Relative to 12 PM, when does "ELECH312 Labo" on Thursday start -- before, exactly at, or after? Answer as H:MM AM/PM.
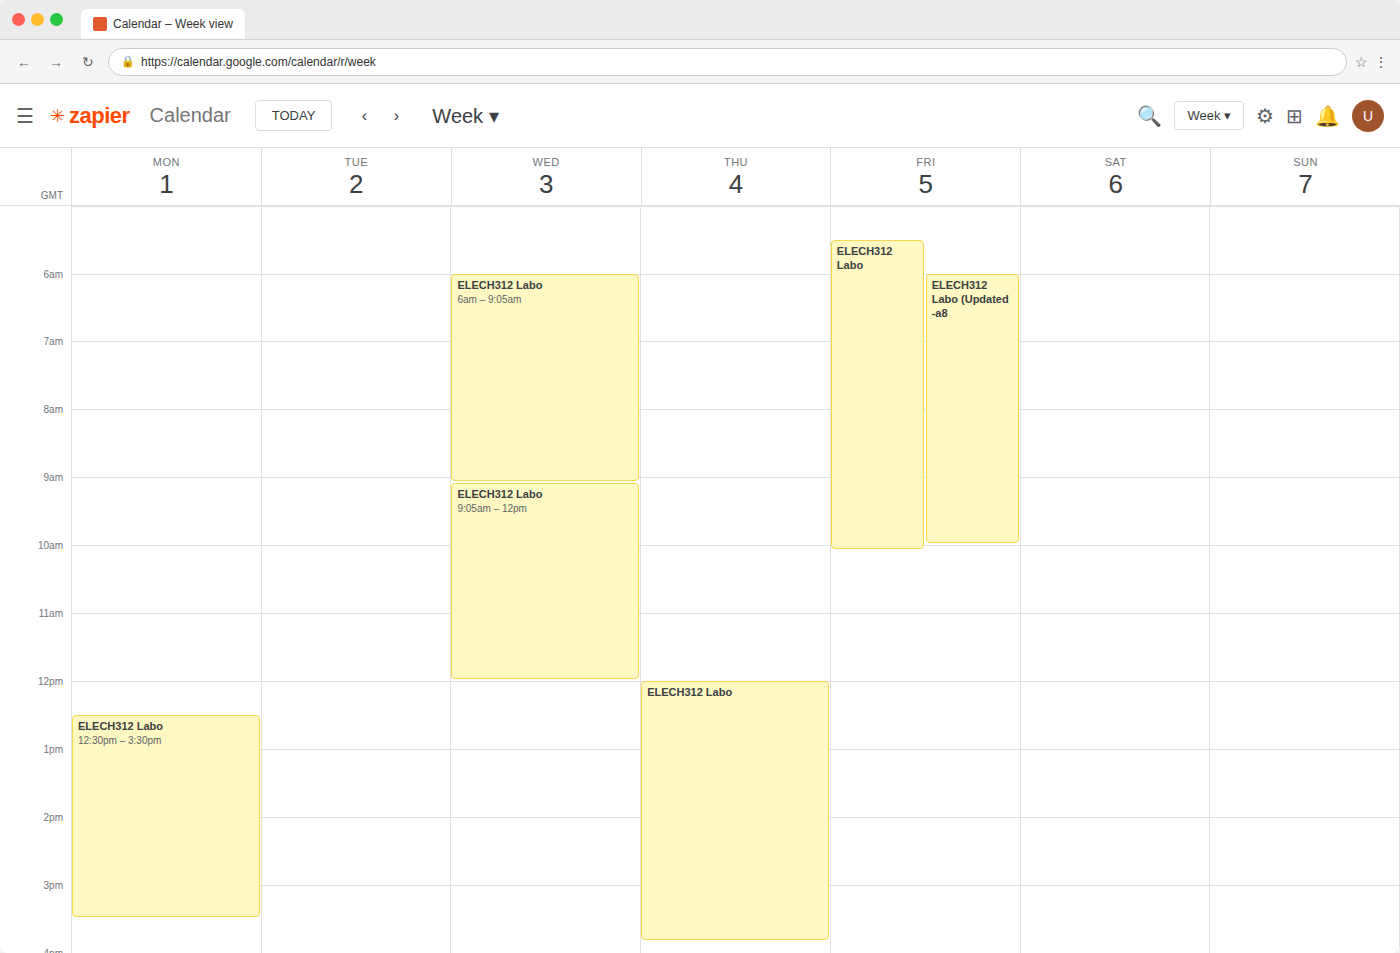
12:00 PM -- exactly at 12 PM, on the 12 PM line.